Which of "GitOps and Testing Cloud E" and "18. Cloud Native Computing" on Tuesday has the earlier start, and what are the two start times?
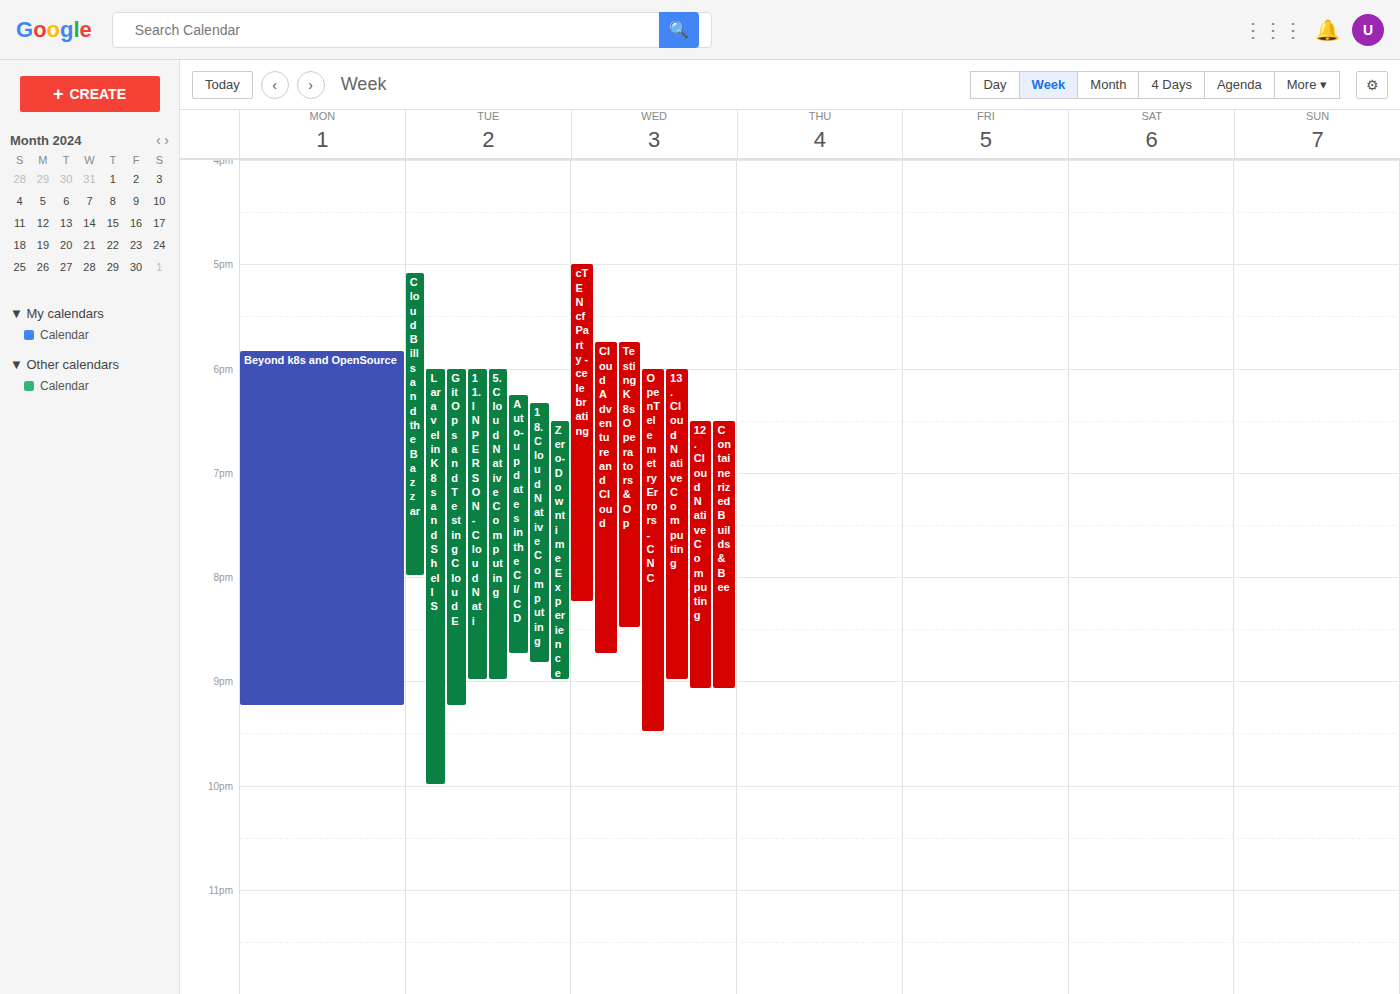
"GitOps and Testing Cloud E" 6:00 PM; "18. Cloud Native Computing" 6:20 PM.